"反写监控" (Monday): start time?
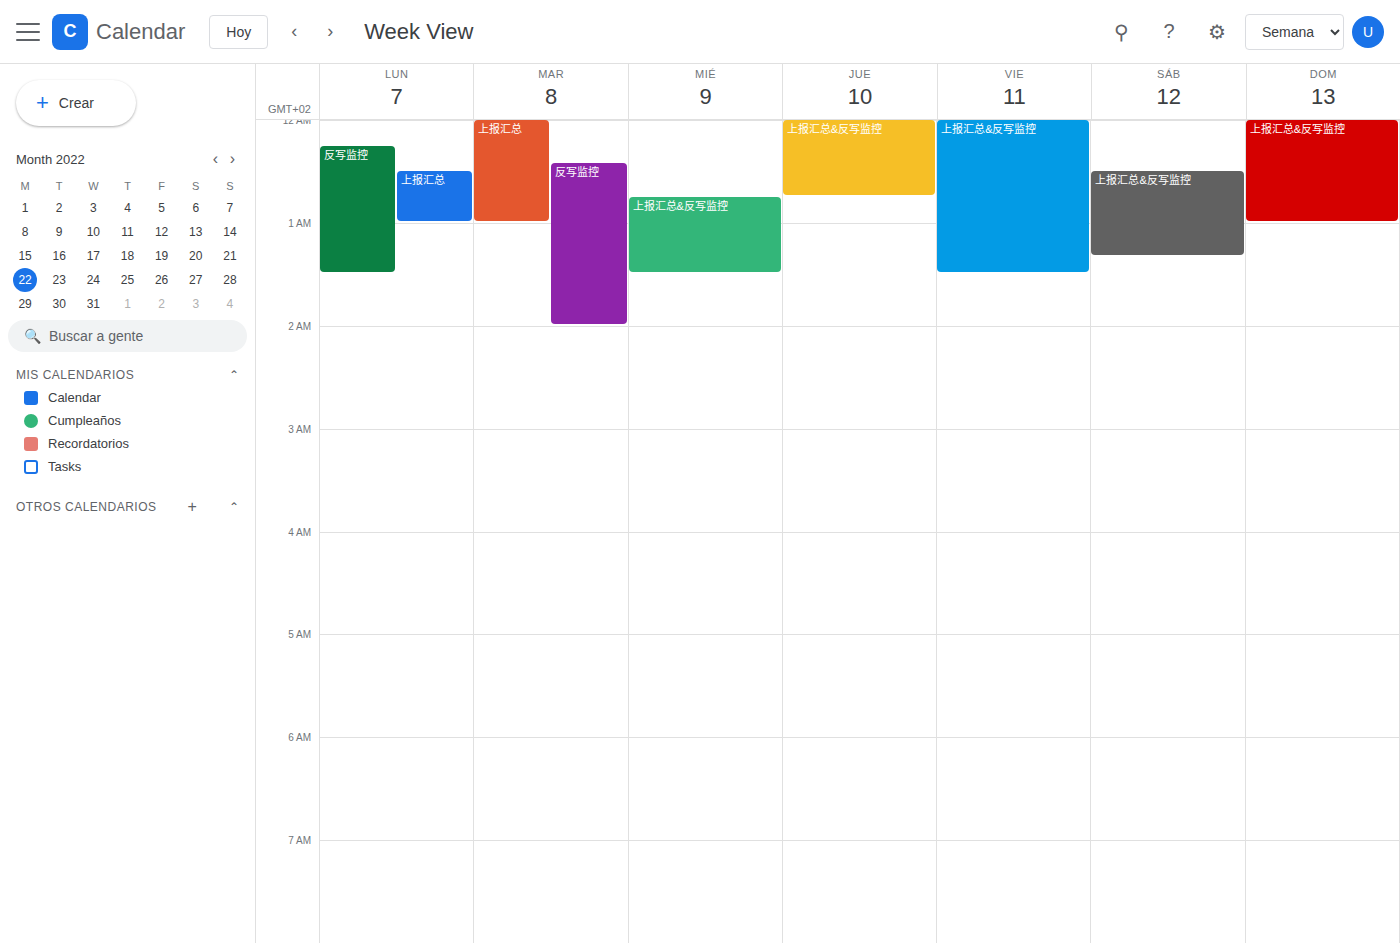
12:15 AM